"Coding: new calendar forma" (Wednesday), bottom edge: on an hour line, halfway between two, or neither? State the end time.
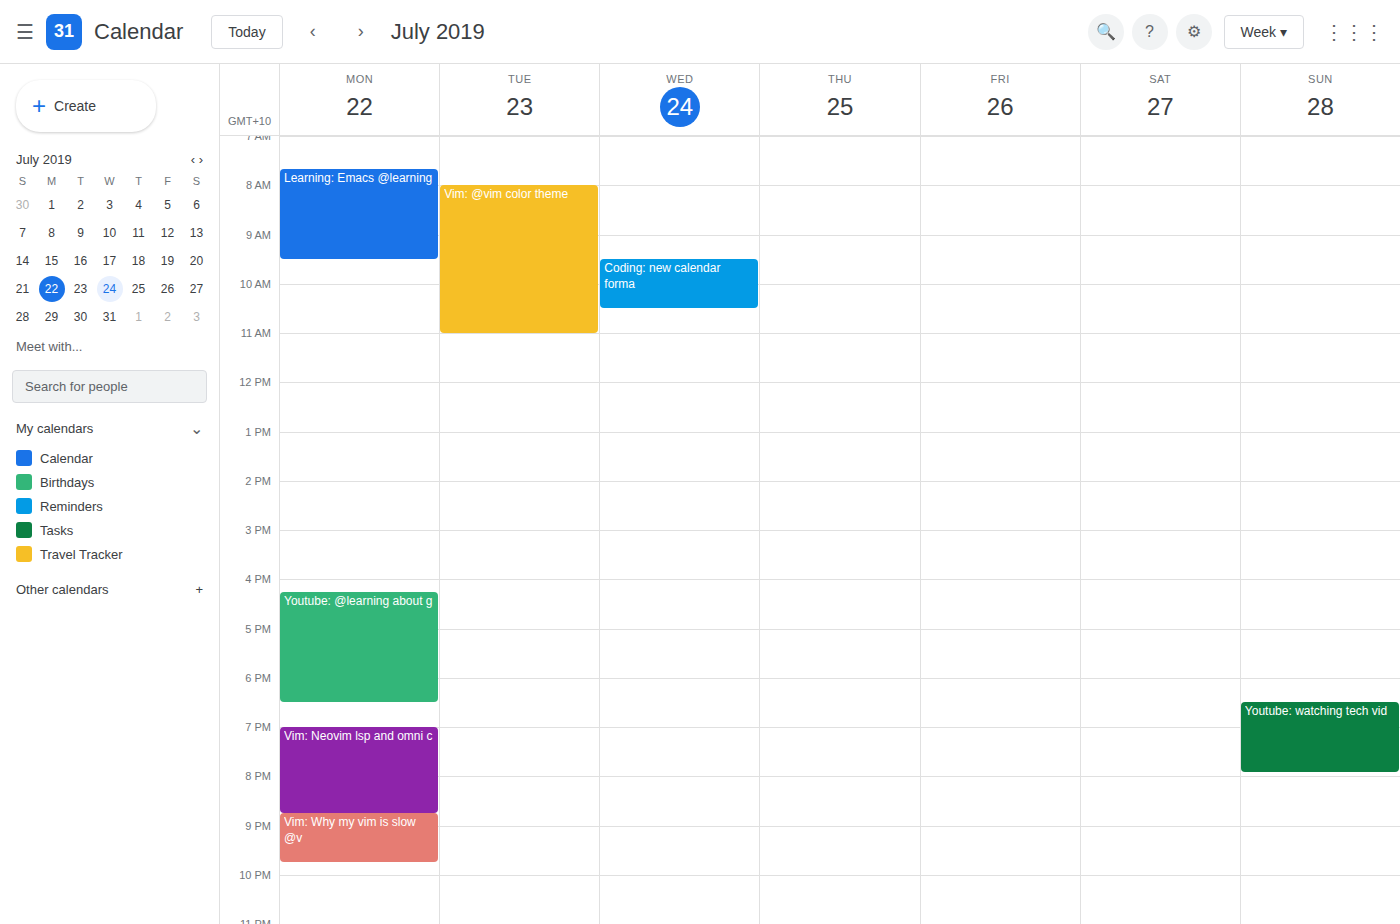
10:30 AM -- halfway between the 10 AM and 11 AM lines.